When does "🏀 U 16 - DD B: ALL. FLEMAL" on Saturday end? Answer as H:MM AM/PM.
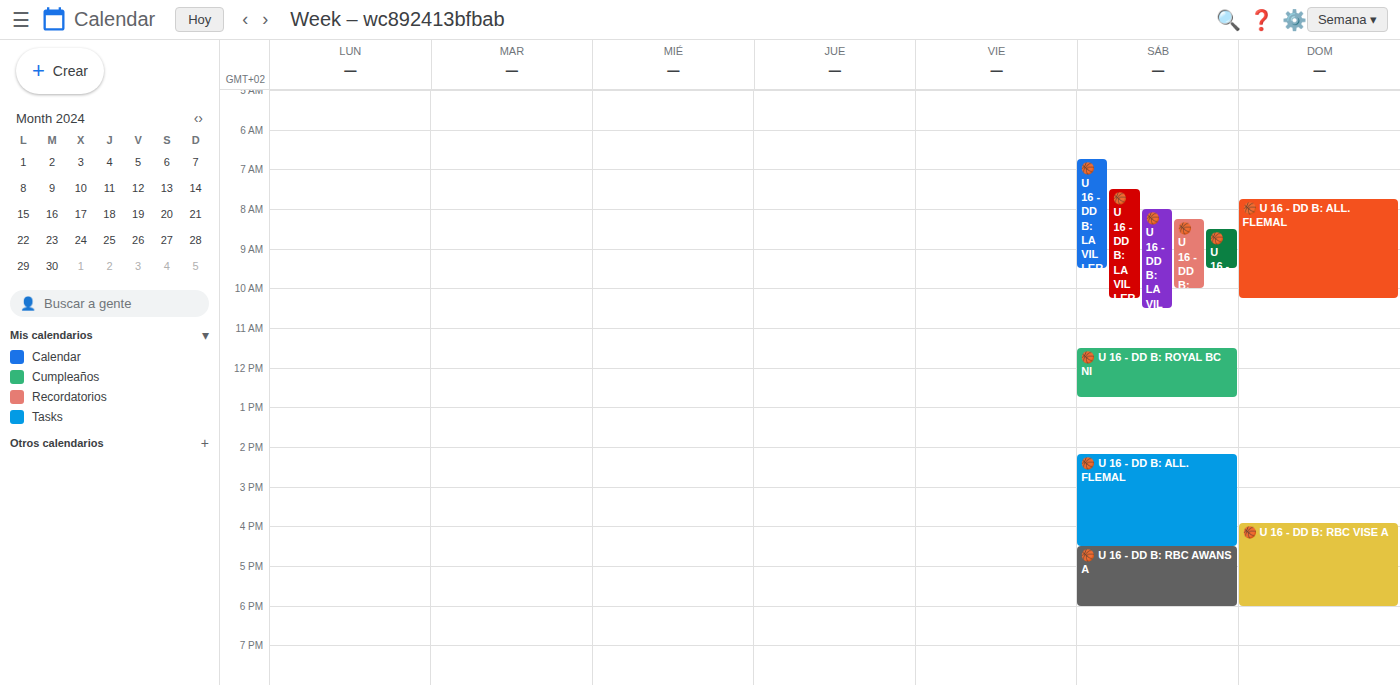
4:30 PM